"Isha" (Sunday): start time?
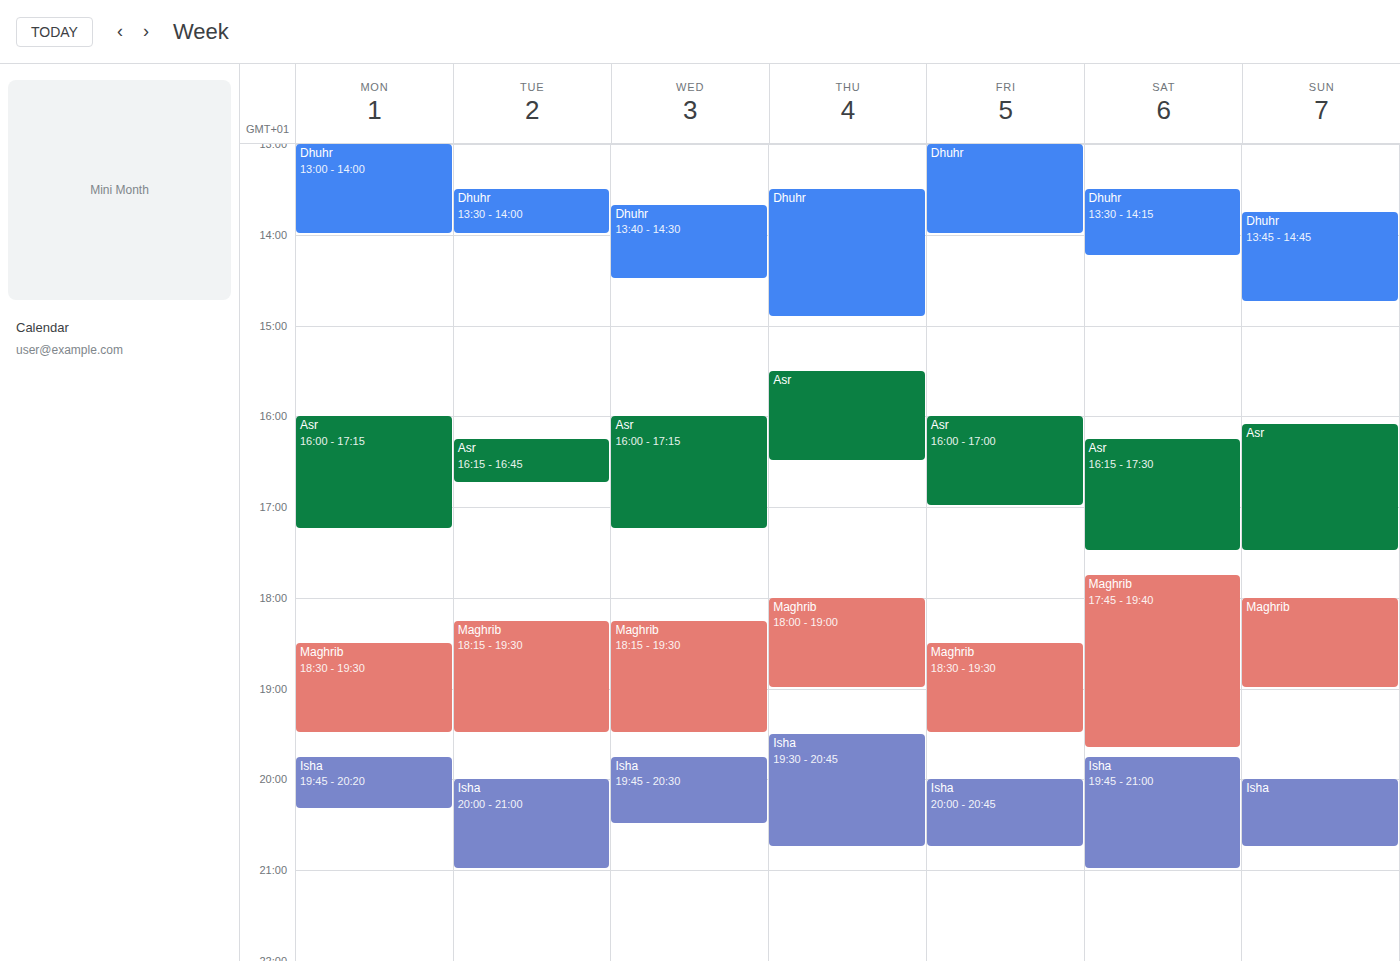
8:00 PM